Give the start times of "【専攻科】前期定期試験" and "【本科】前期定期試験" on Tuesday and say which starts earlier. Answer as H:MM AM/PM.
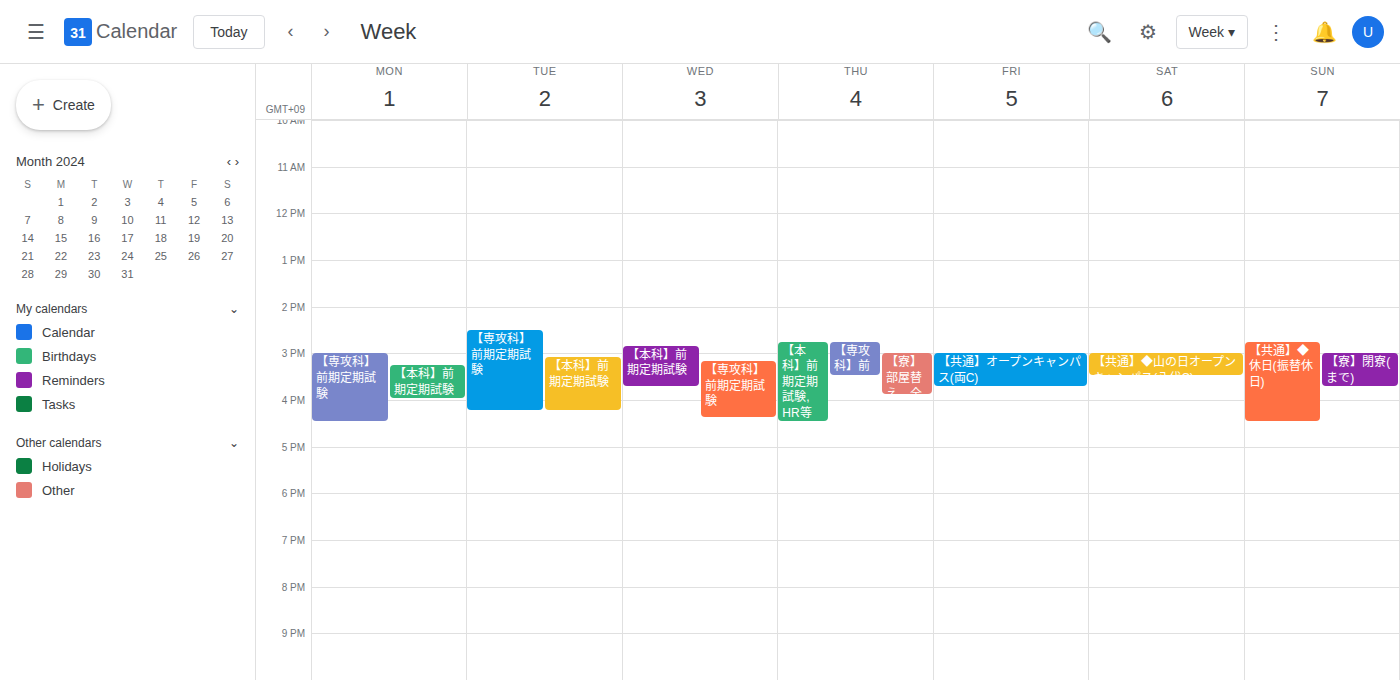
"【専攻科】前期定期試験" 2:30 PM; "【本科】前期定期試験" 3:05 PM.